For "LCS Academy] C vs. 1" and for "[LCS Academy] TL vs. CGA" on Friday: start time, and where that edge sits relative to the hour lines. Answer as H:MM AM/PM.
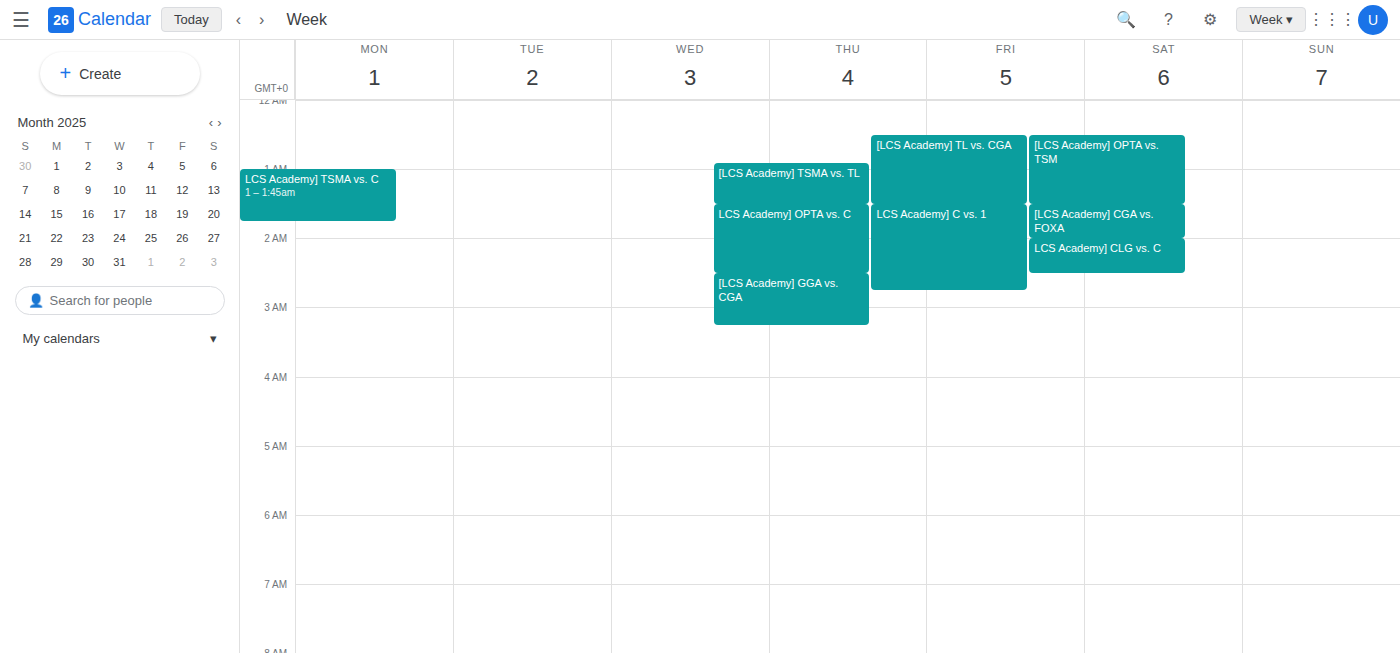
"LCS Academy] C vs. 1": 1:30 AM, halfway between the 1 AM and 2 AM lines. "[LCS Academy] TL vs. CGA": 12:30 AM, halfway between the 12 AM and 1 AM lines.